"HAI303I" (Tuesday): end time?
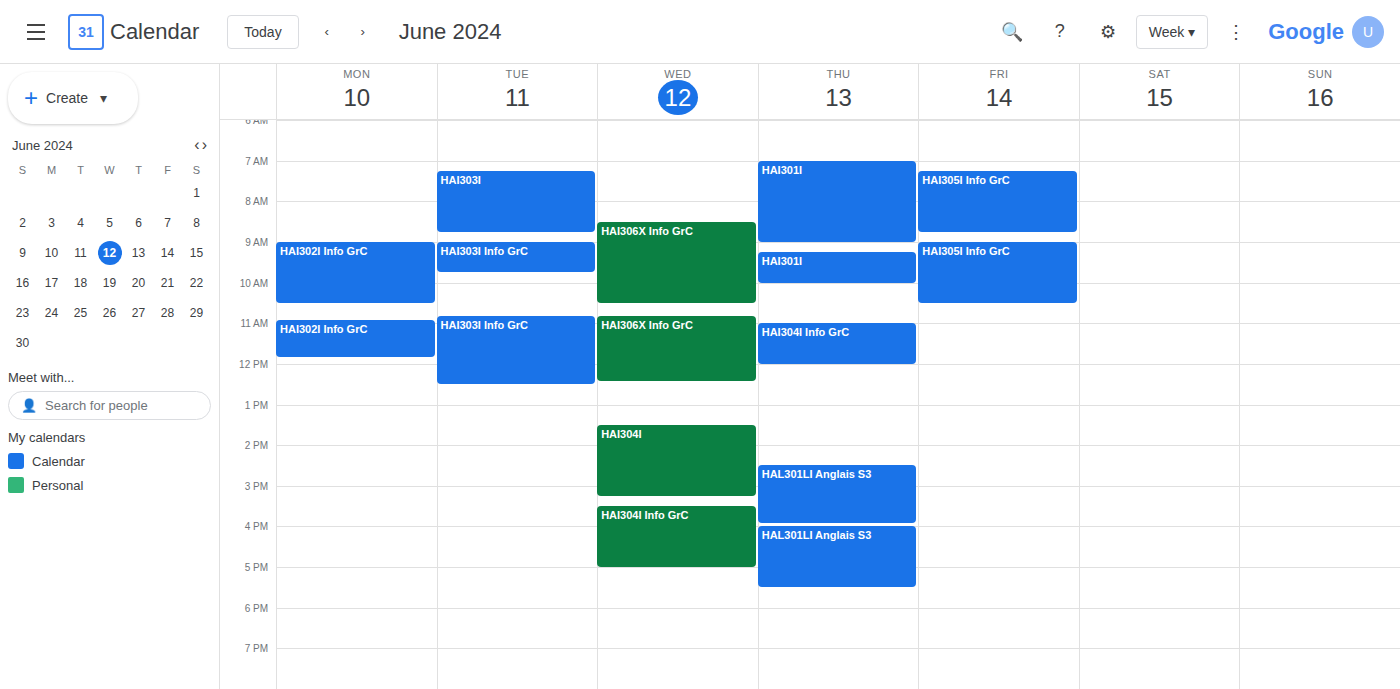
8:45 AM